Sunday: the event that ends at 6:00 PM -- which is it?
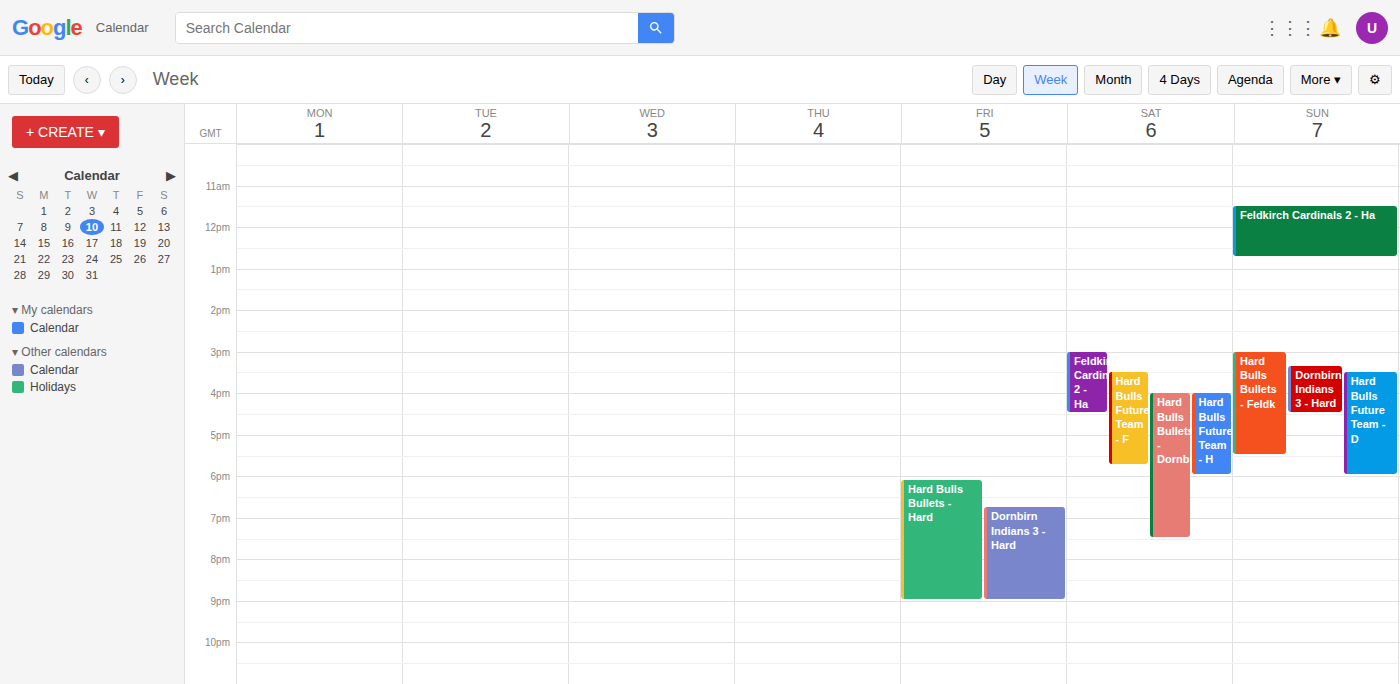
"Hard Bulls Future Team - D"